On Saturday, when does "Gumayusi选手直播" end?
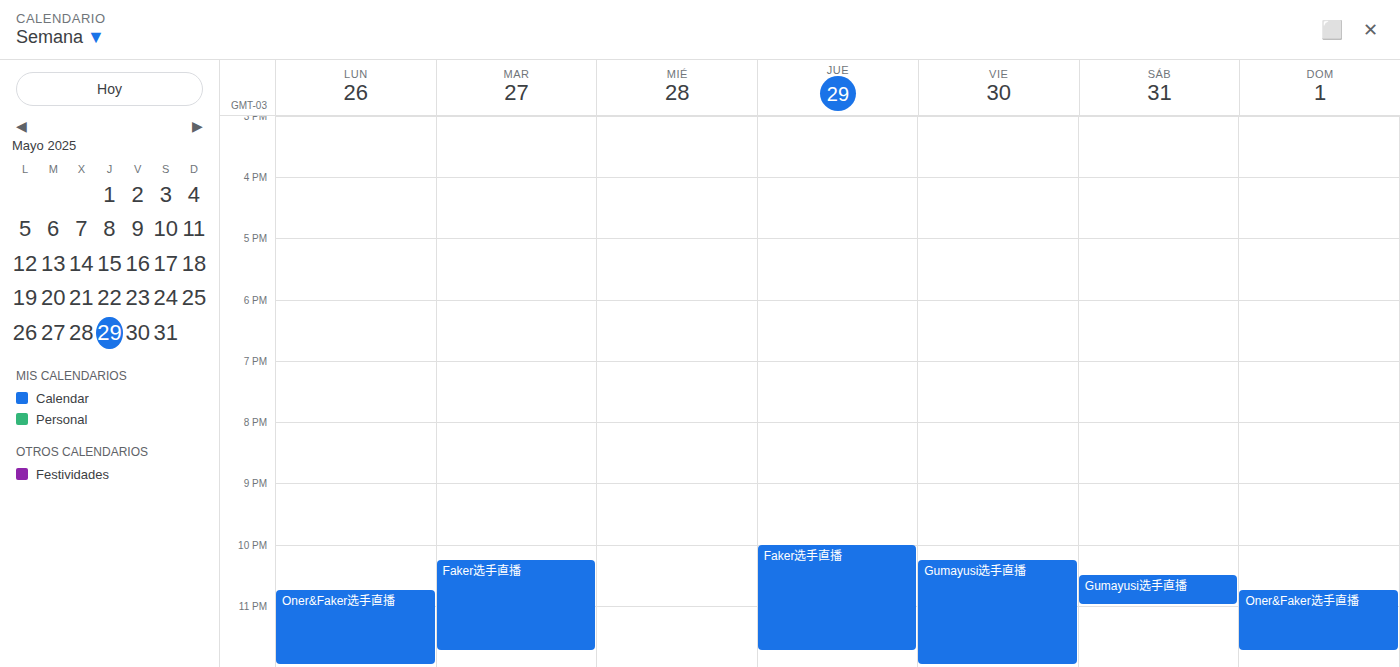
23:00